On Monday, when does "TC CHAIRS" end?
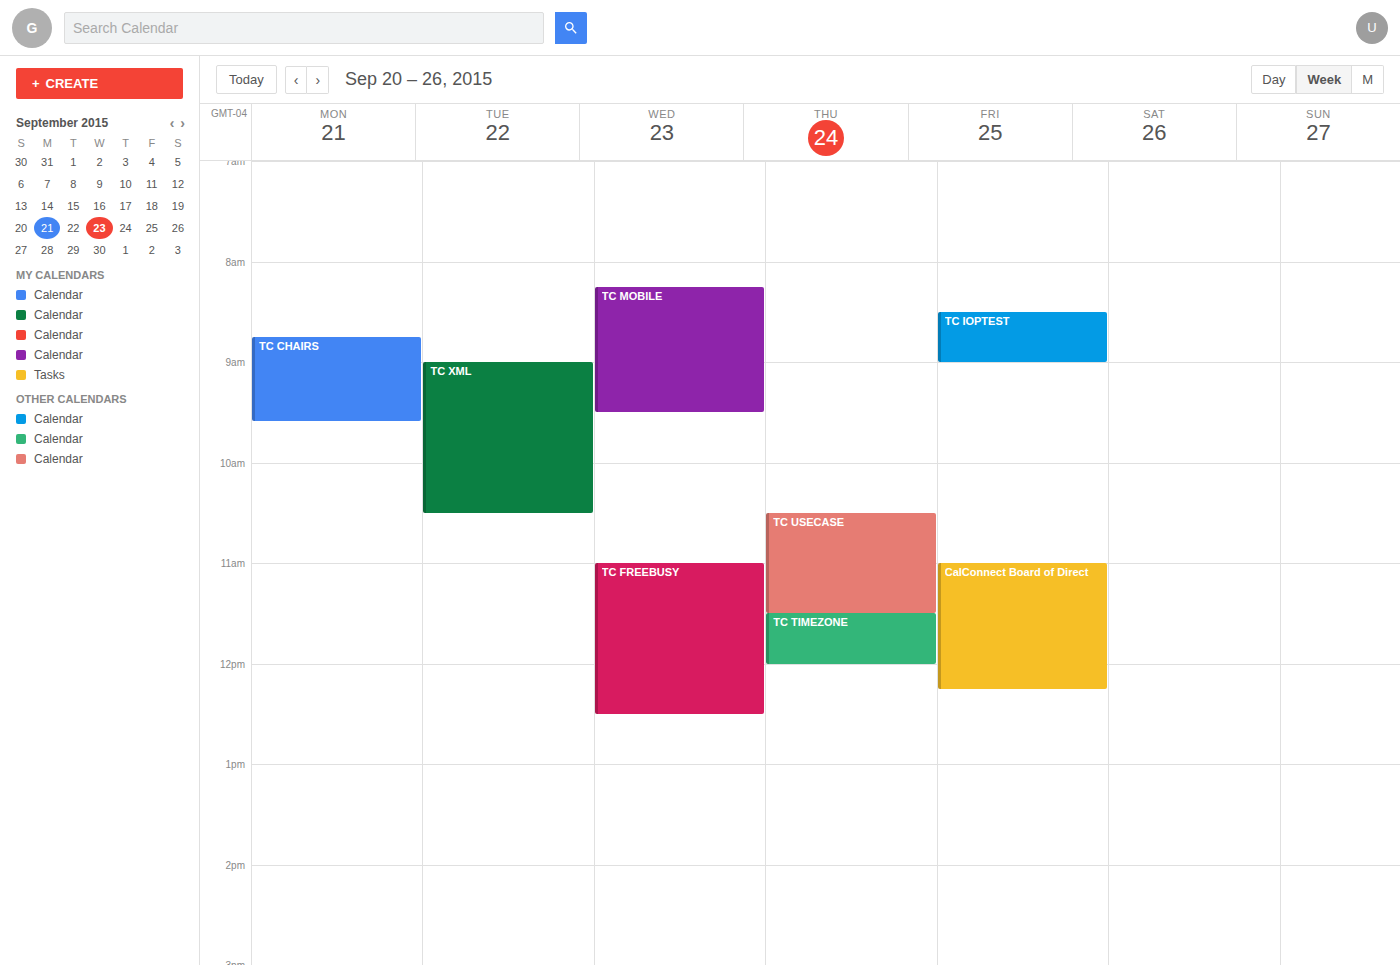
9:35 AM